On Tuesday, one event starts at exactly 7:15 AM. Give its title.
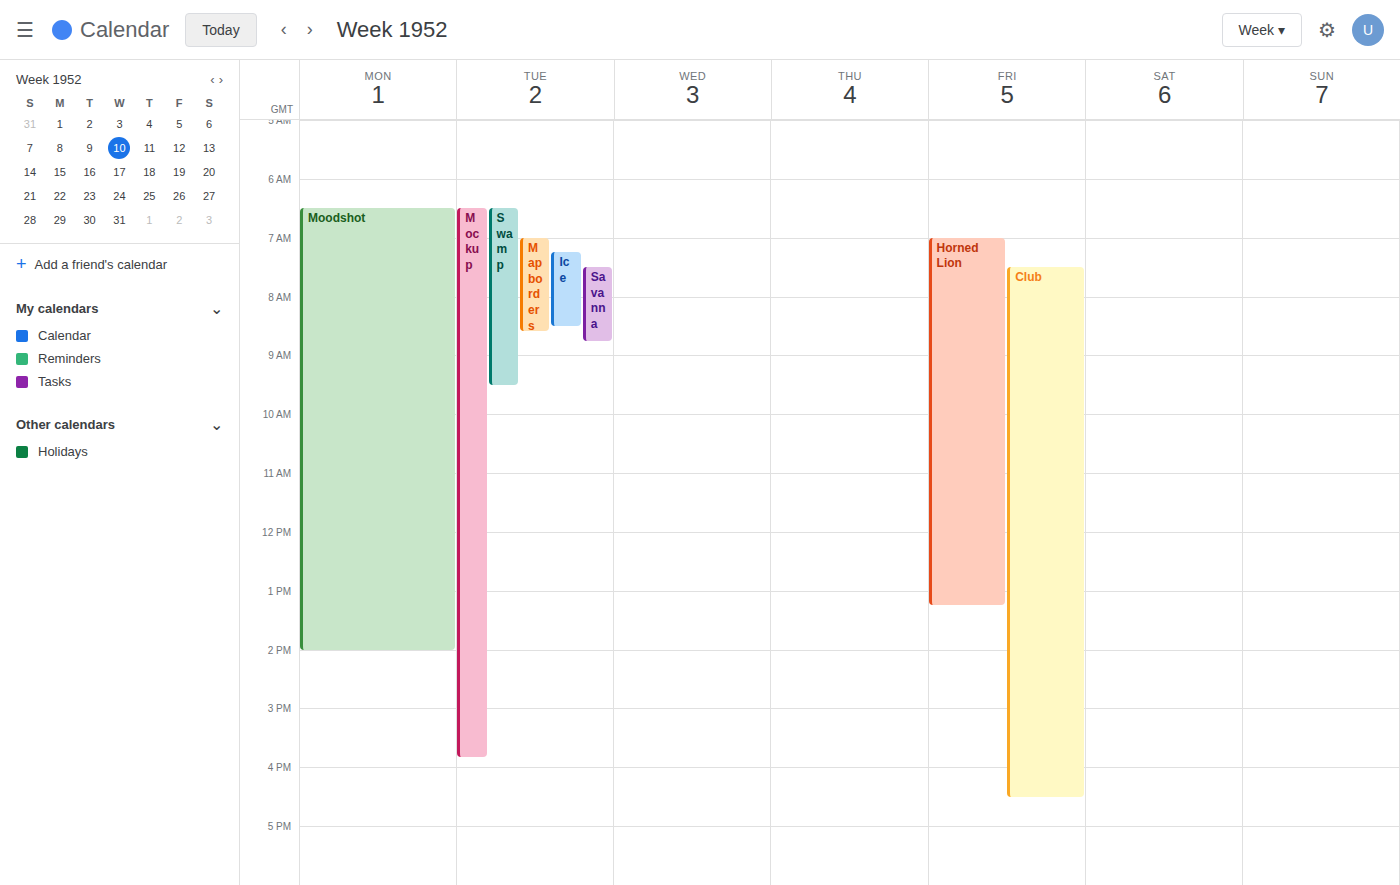
"Ice"